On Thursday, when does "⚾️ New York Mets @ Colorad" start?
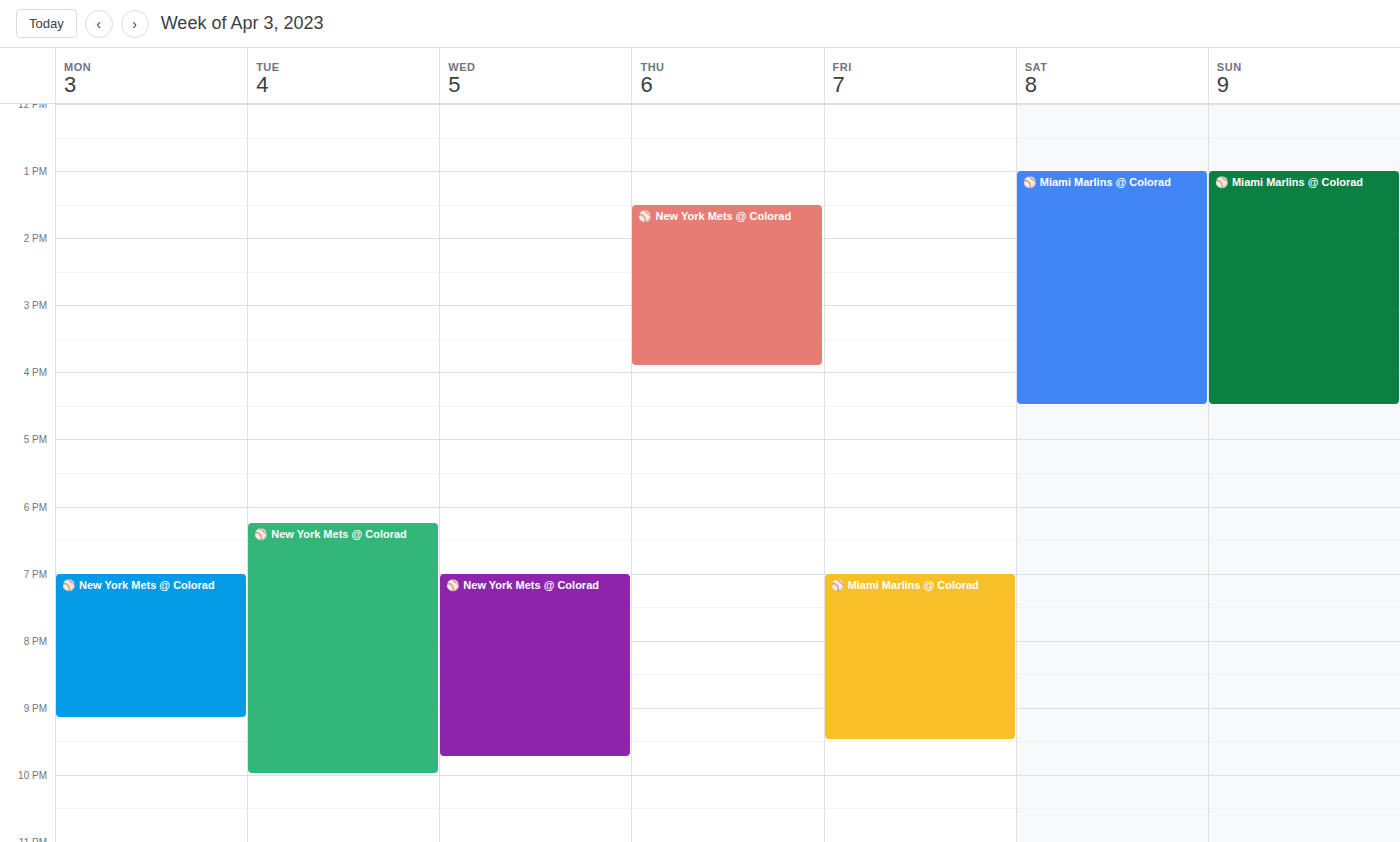
1:30 PM